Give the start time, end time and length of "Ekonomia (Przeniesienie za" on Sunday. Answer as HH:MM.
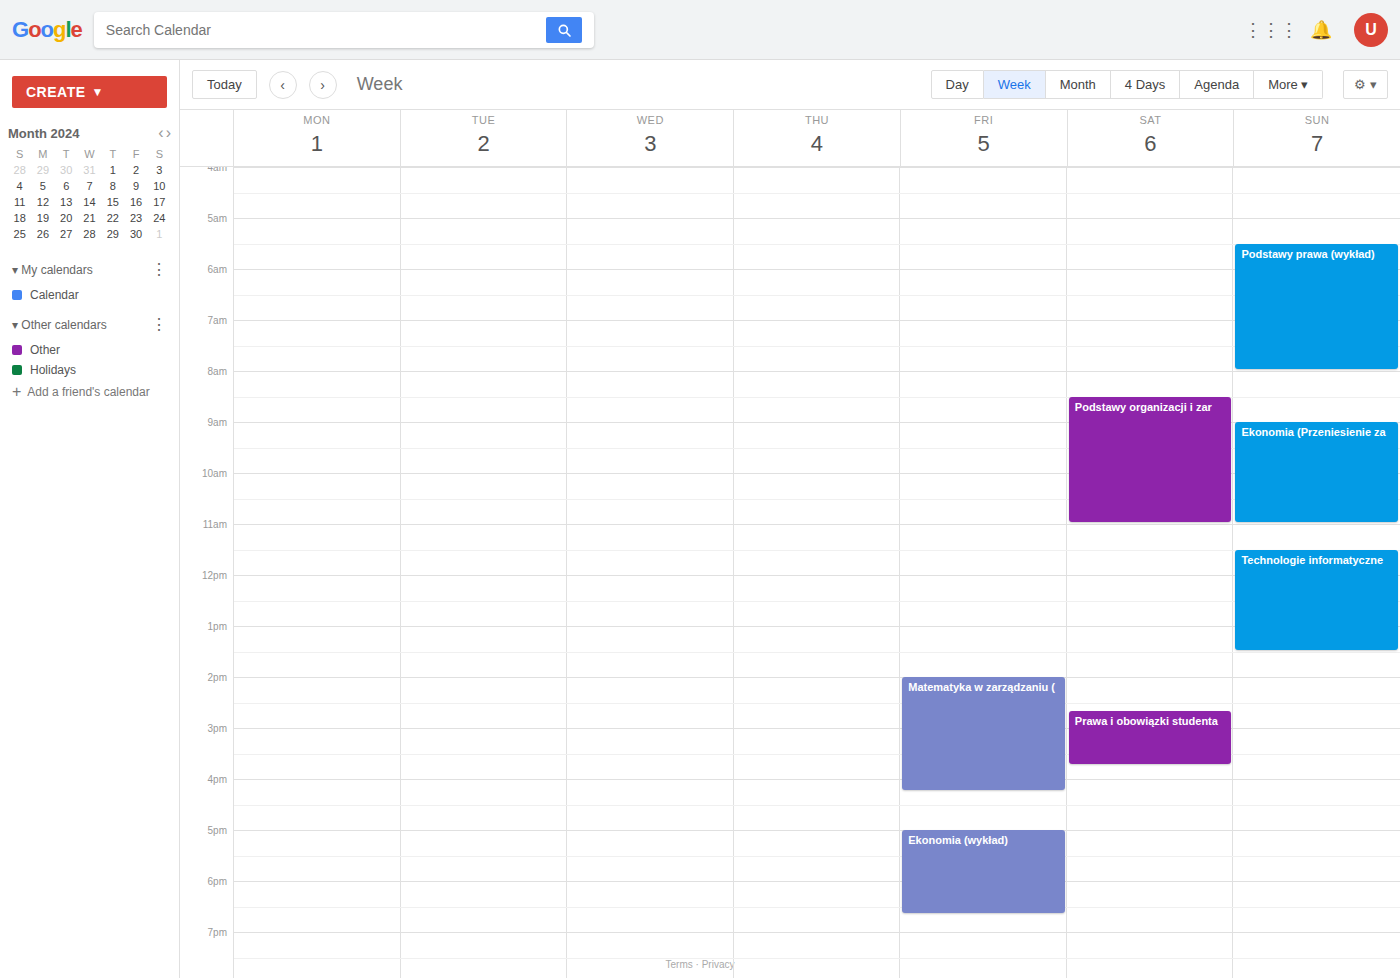
09:00 to 11:00, 2 hours